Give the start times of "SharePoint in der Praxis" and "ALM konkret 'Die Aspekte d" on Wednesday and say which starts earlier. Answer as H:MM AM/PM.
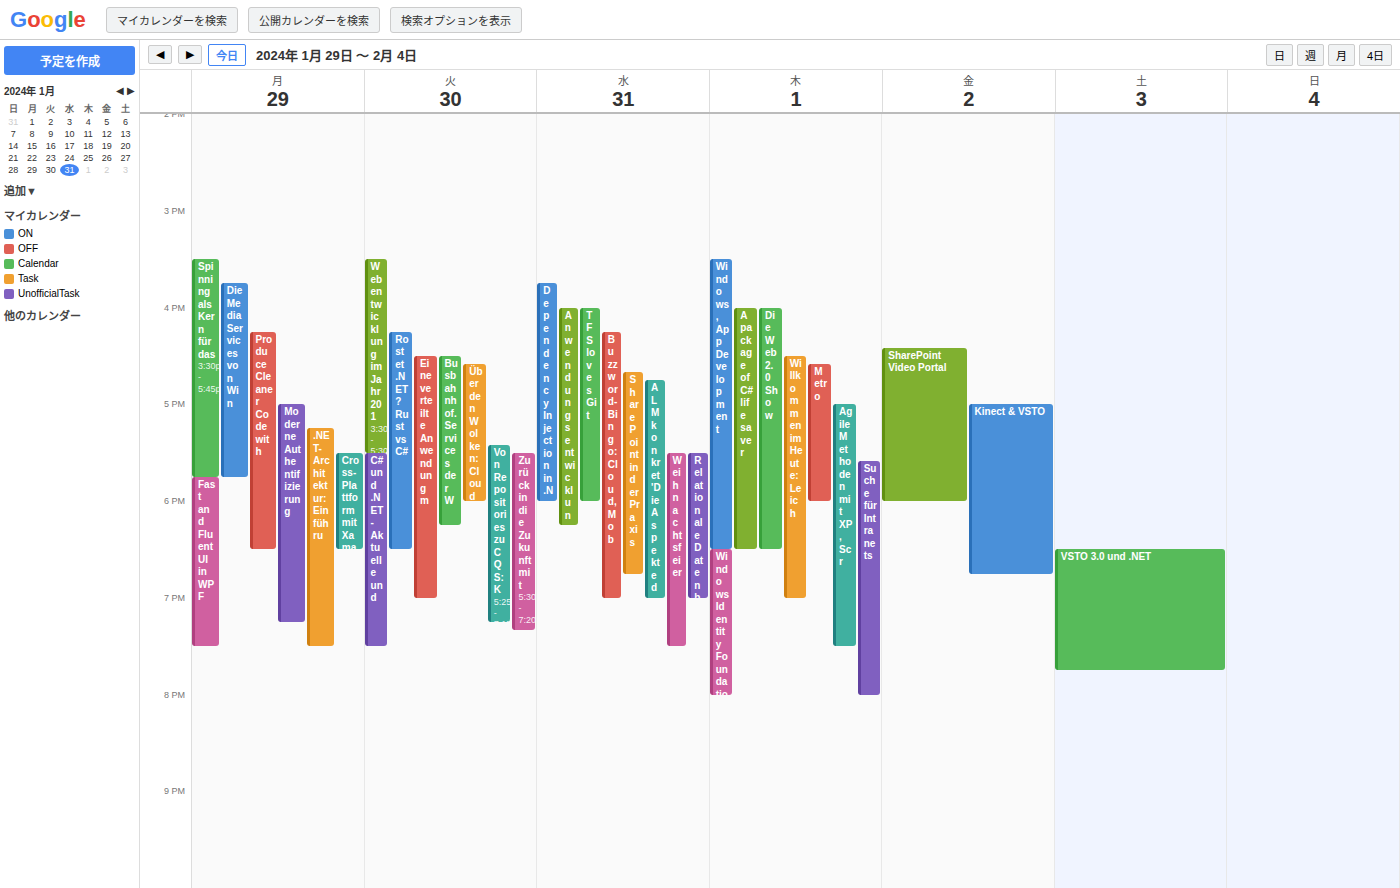
"SharePoint in der Praxis" 4:40 PM; "ALM konkret 'Die Aspekte d" 4:45 PM.